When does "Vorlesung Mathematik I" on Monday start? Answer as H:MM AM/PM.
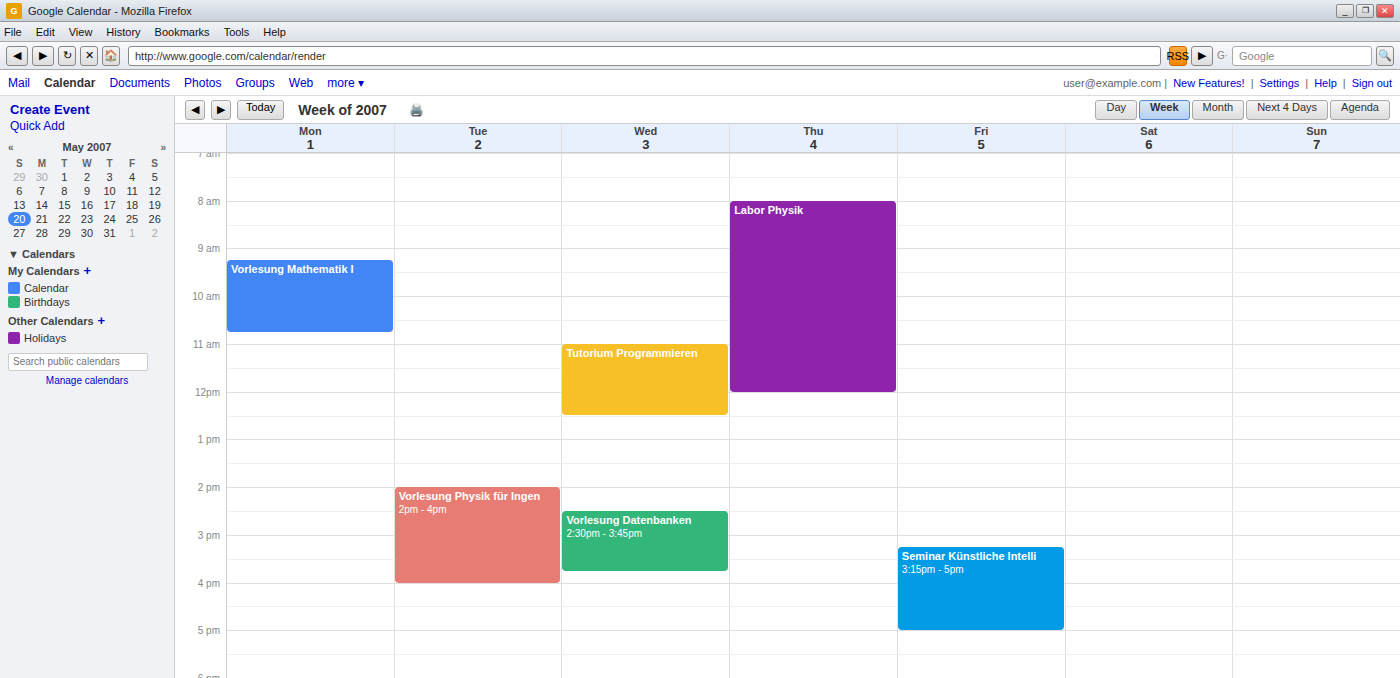
9:15 AM